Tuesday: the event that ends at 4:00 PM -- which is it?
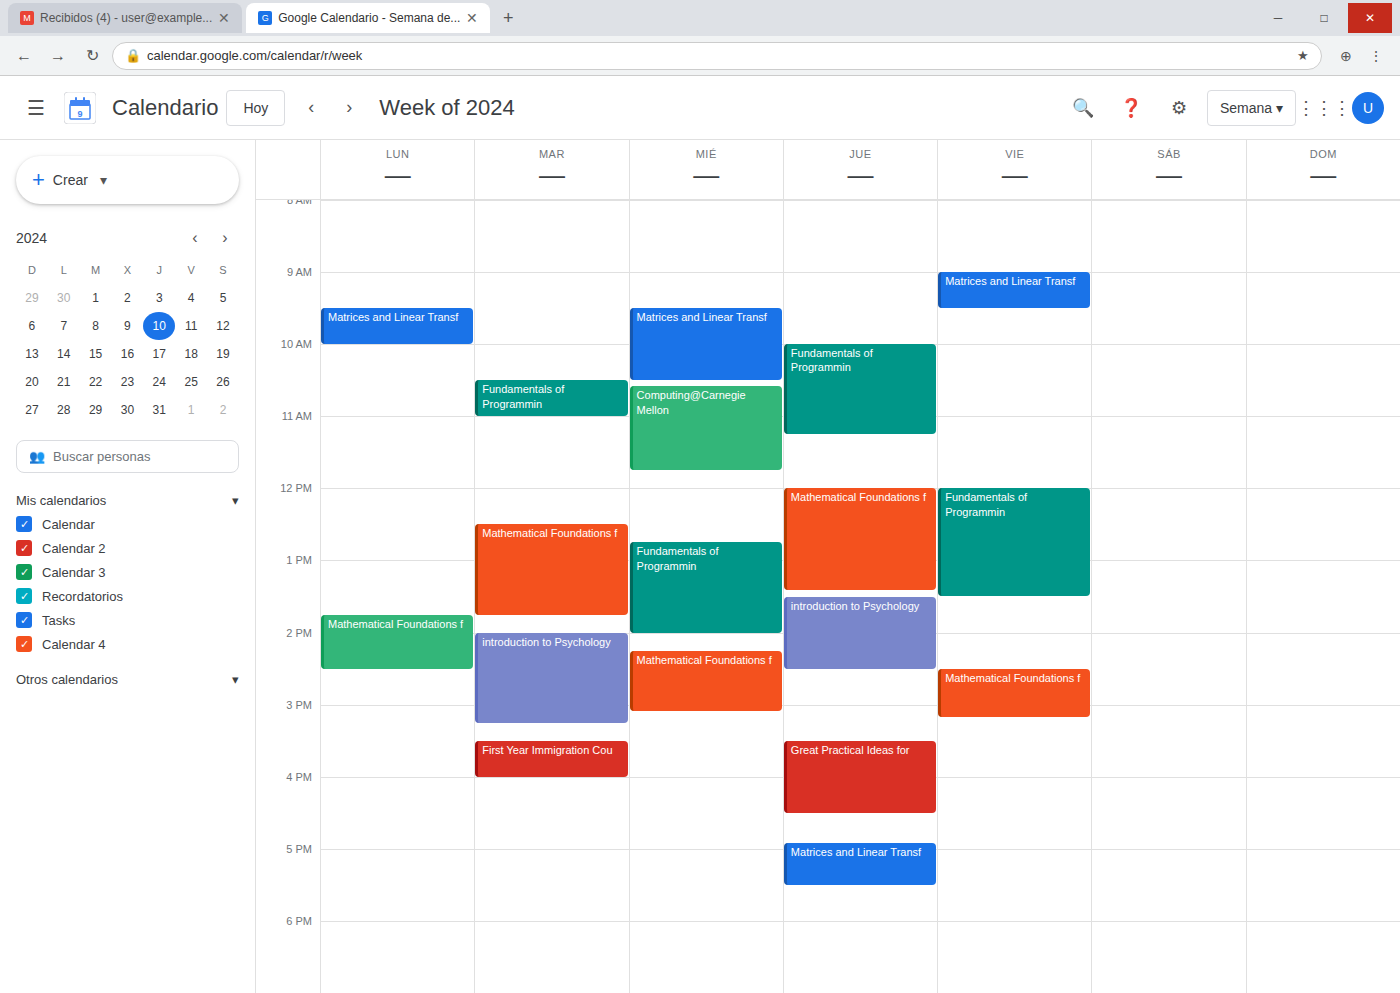
"First Year Immigration Cou"